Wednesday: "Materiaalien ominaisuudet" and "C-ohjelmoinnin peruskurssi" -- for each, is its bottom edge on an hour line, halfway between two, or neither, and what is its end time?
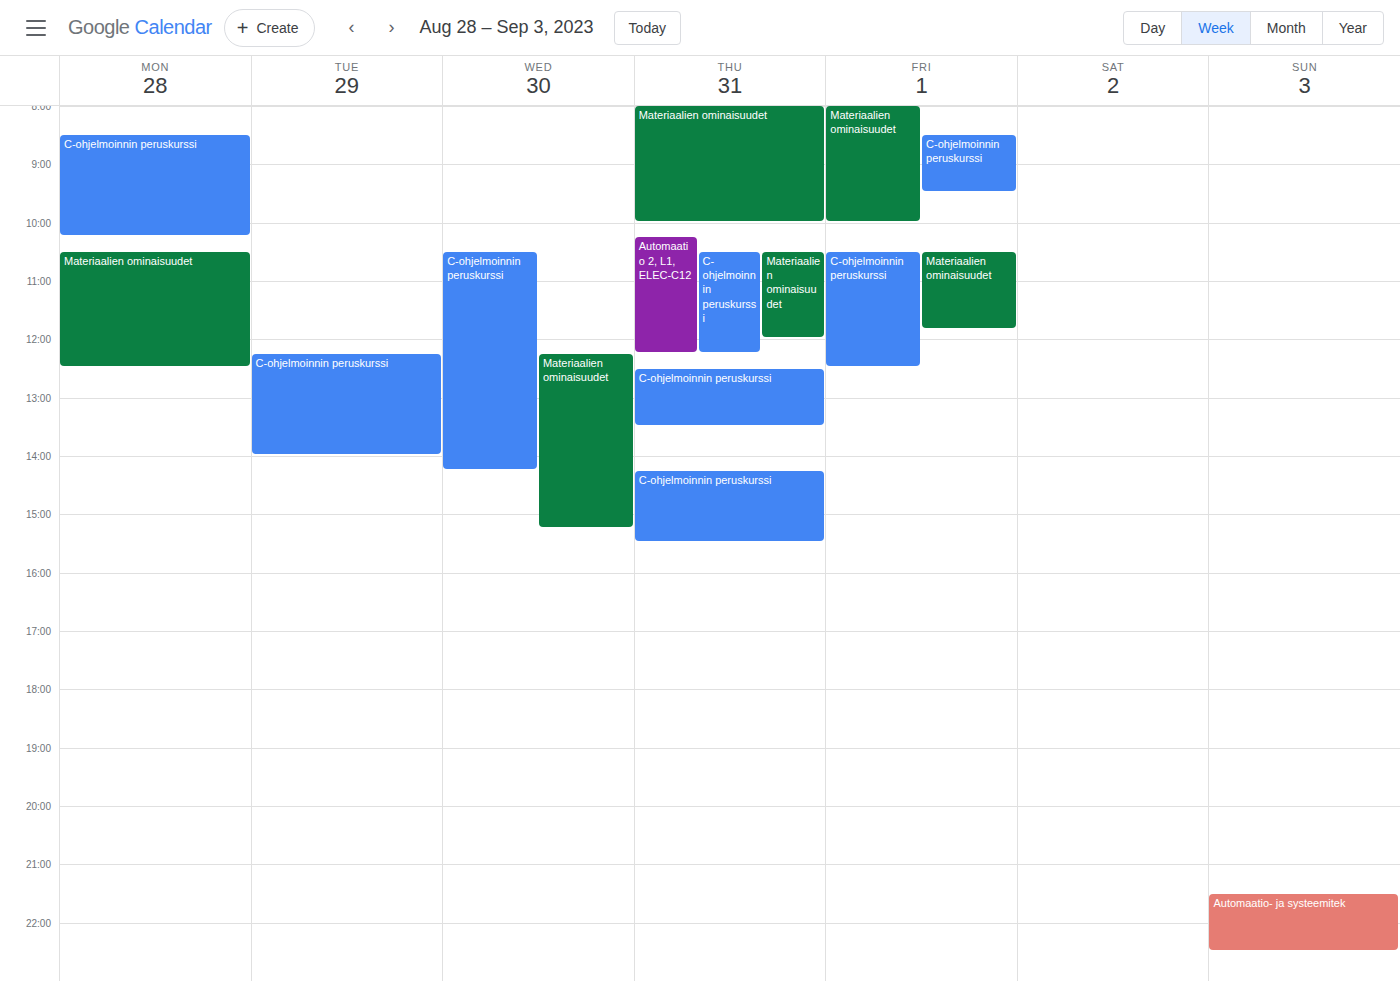
"Materiaalien ominaisuudet": 3:15 PM, neither: a quarter of the way from the 3 PM line to the 4 PM line. "C-ohjelmoinnin peruskurssi": 2:15 PM, neither: a quarter of the way from the 2 PM line to the 3 PM line.